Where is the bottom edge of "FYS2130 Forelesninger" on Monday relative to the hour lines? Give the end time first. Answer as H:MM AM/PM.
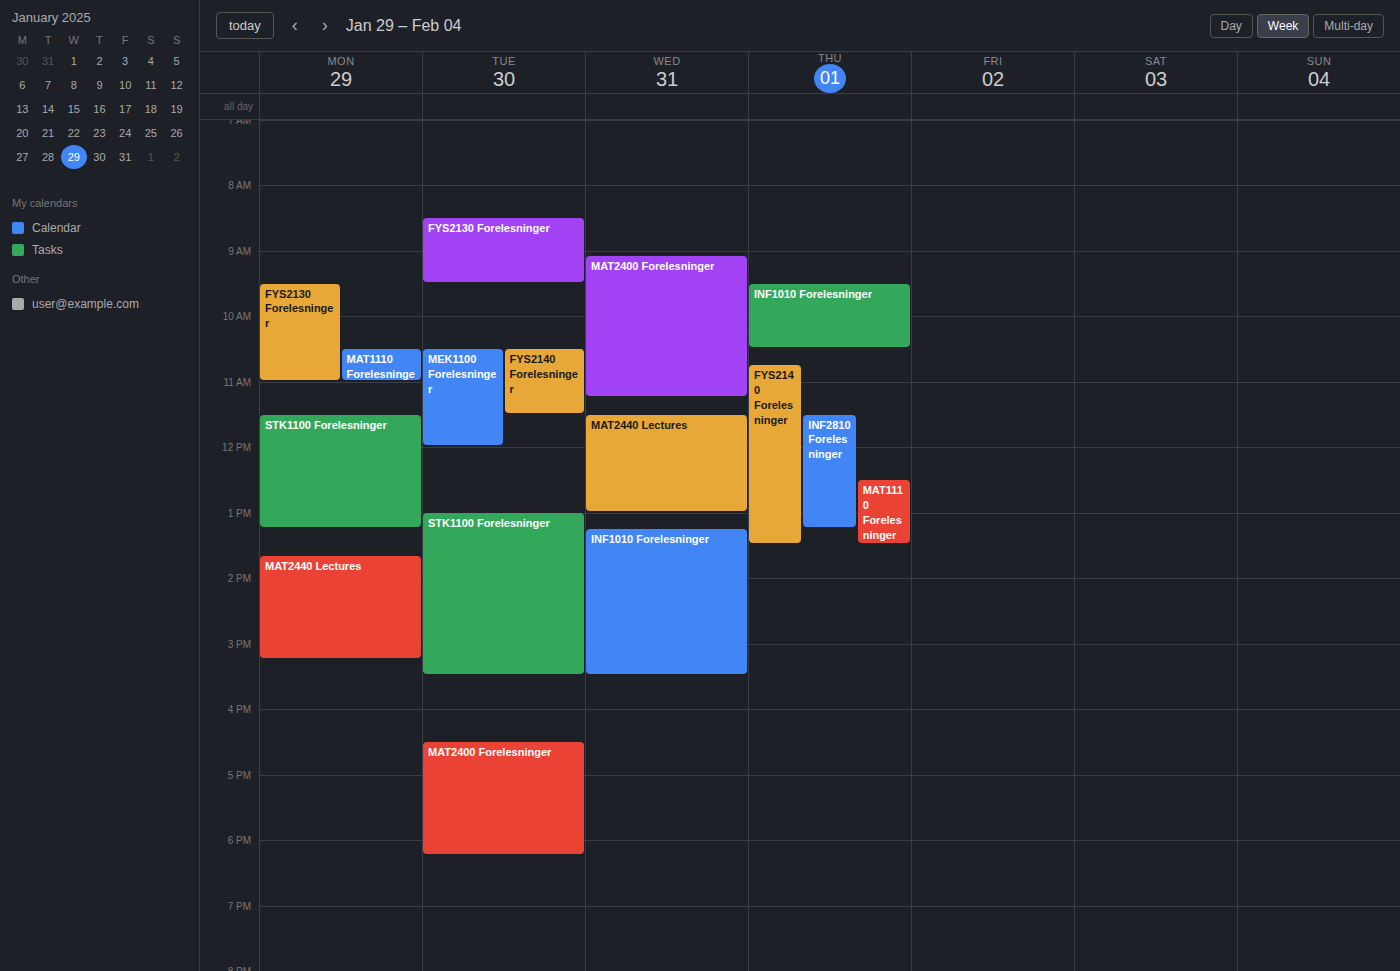
11:00 AM -- exactly on the 11 AM line.